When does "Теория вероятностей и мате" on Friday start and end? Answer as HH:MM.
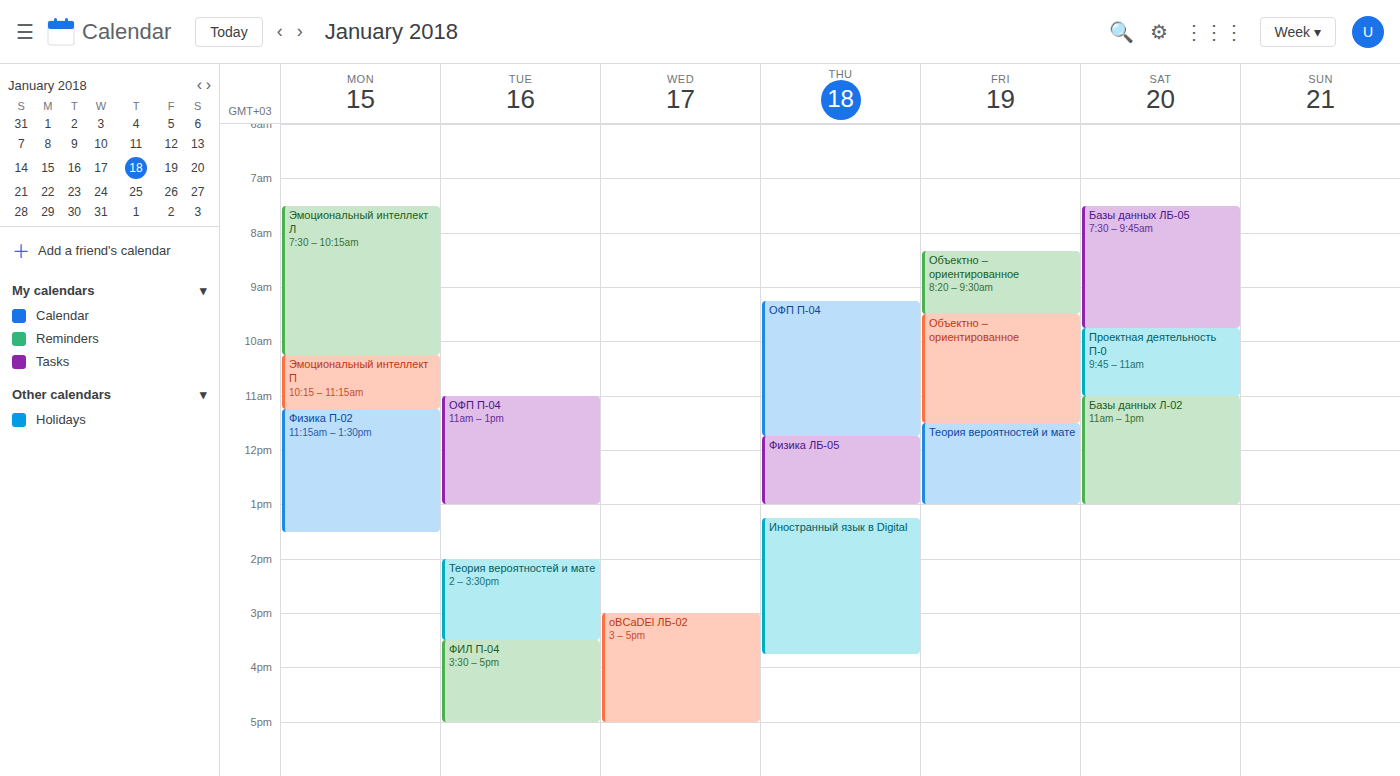
11:30 to 13:00